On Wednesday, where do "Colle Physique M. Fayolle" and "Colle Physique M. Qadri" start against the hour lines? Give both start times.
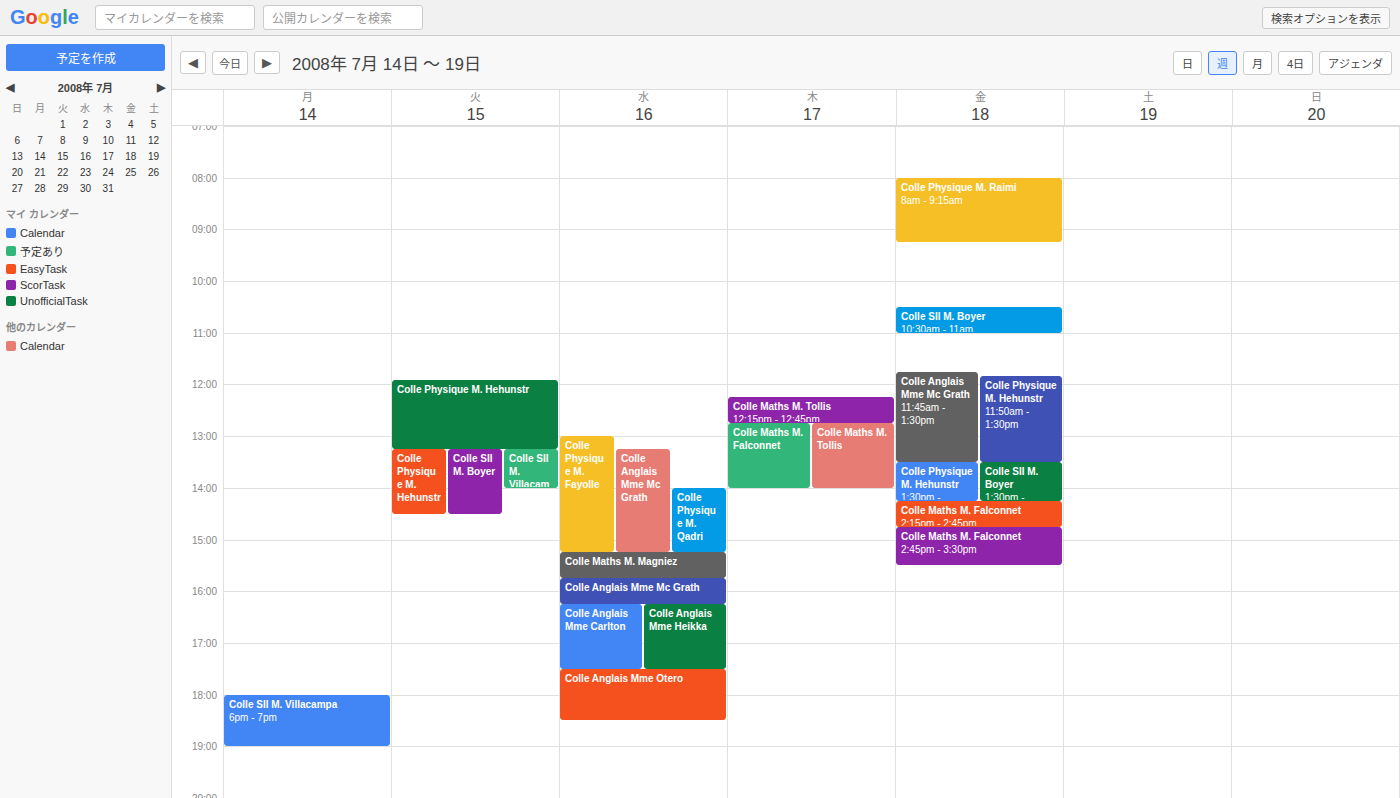
"Colle Physique M. Fayolle": 1:00 PM, exactly on the 1 PM line. "Colle Physique M. Qadri": 2:00 PM, exactly on the 2 PM line.